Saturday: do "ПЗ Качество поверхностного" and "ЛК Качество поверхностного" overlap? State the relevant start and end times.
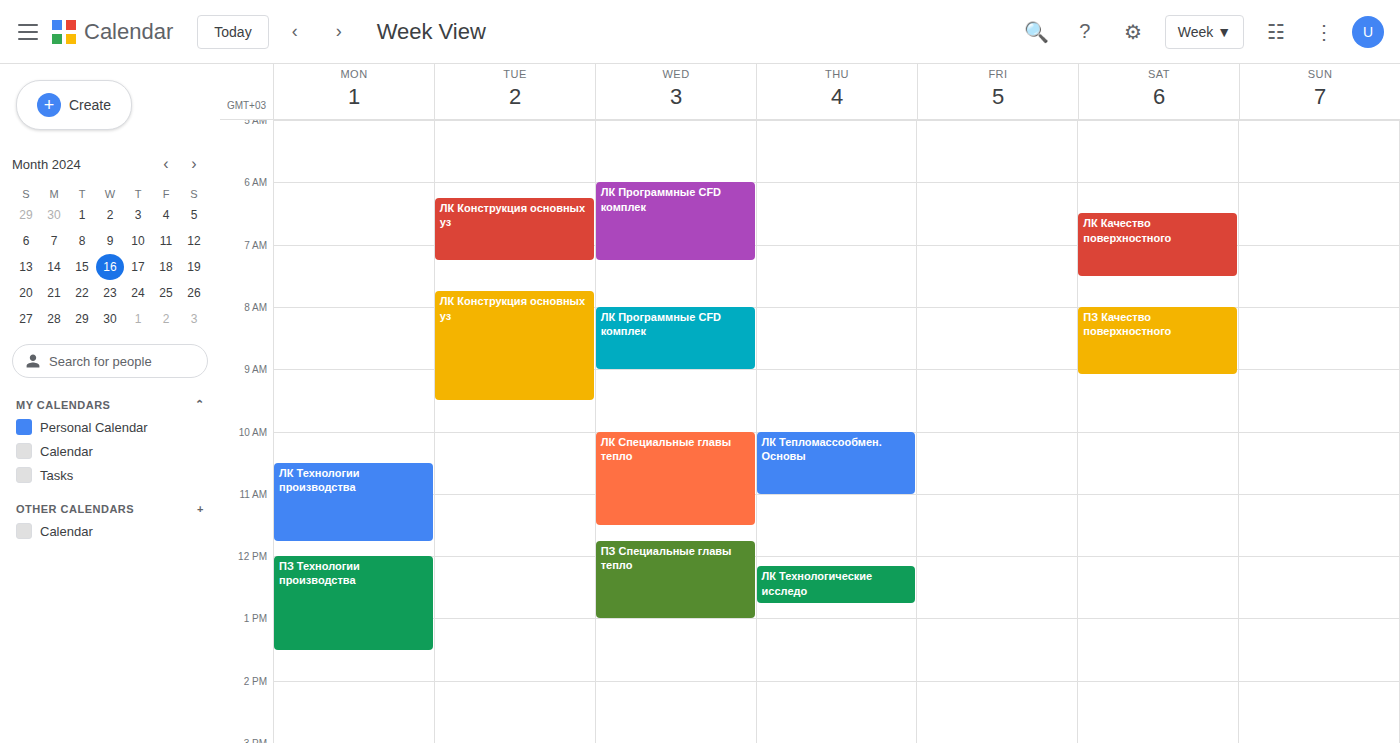
"ЛК Качество поверхностного" ends at 7:30 AM and "ПЗ Качество поверхностного" starts at 8:00 AM -- no overlap.